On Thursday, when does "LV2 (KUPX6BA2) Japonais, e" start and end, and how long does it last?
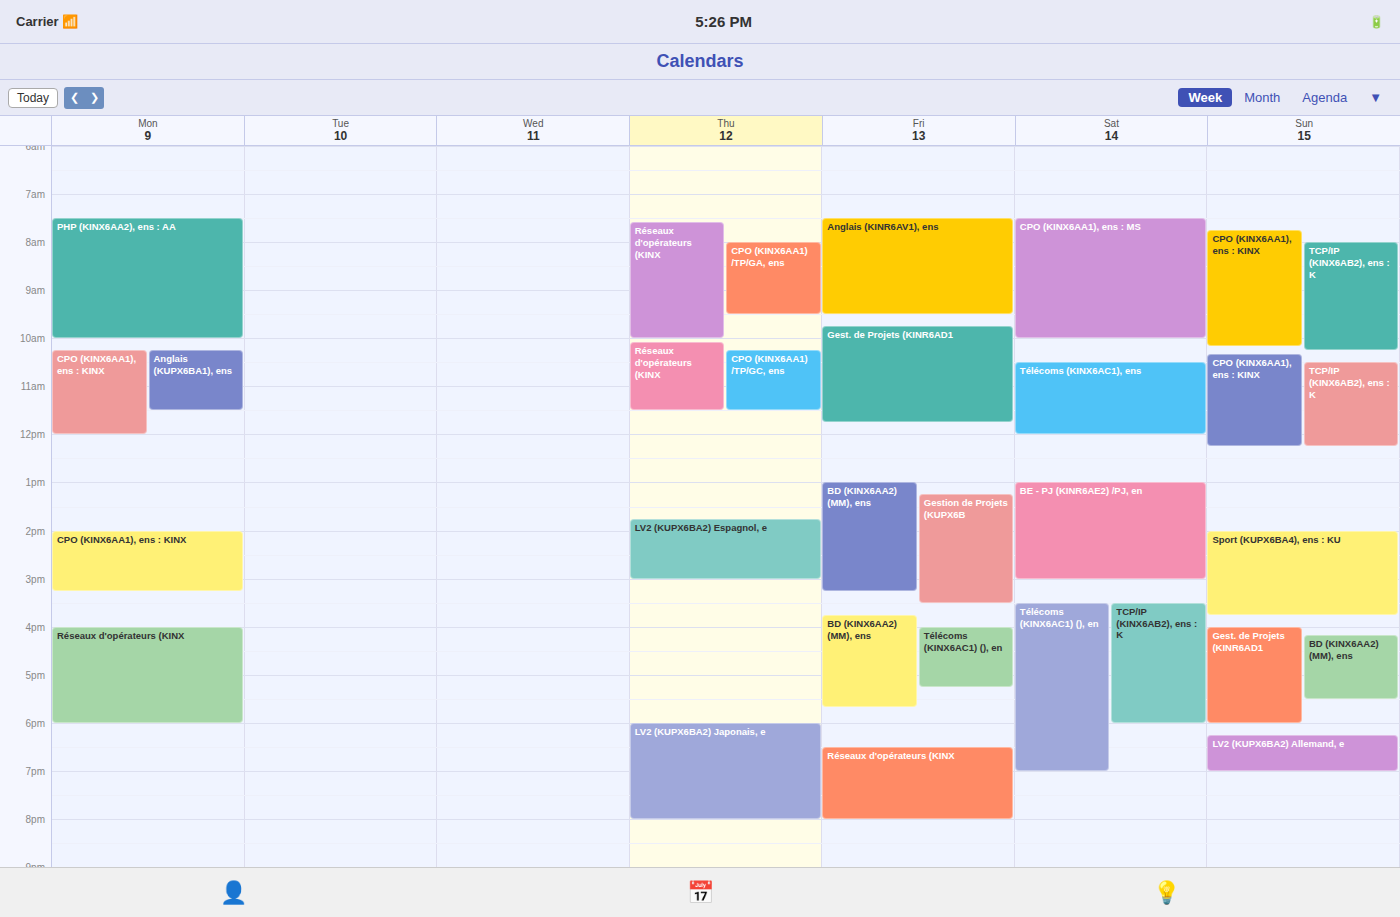
6:00 PM to 8:00 PM, 2 hours